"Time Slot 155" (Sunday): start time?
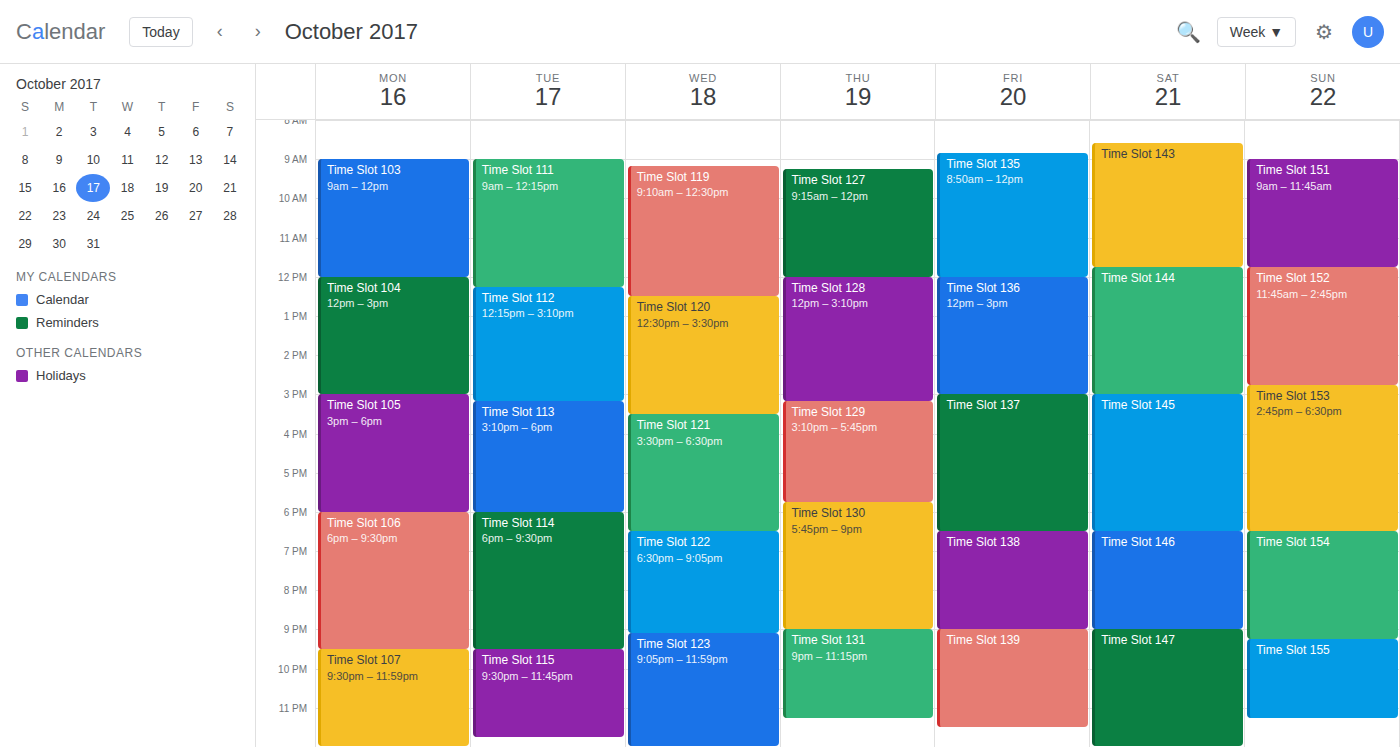
9:15 PM